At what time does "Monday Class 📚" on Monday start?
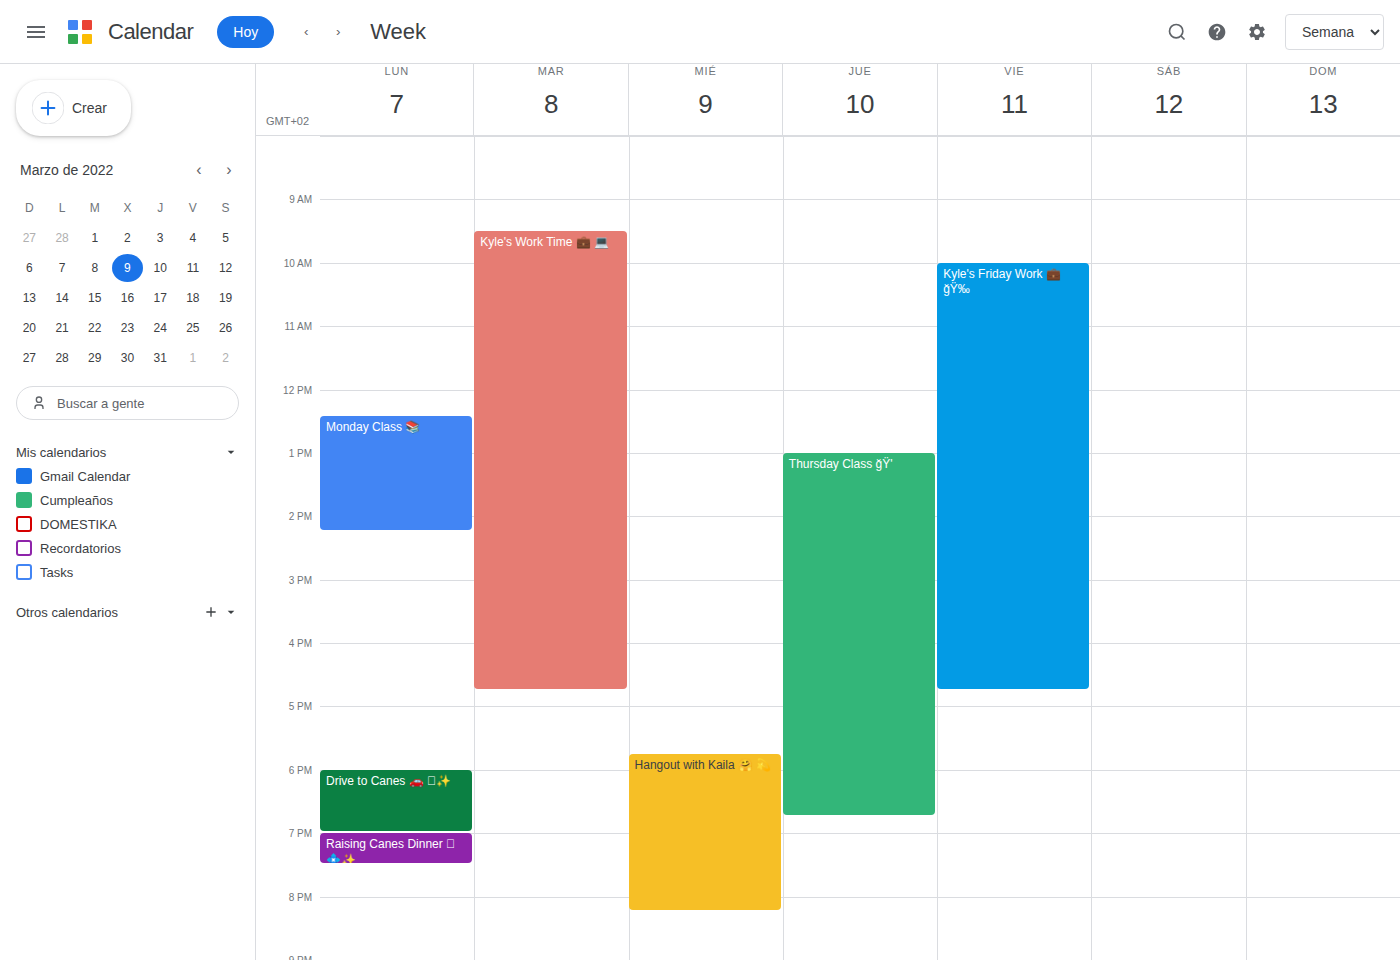
12:25 PM